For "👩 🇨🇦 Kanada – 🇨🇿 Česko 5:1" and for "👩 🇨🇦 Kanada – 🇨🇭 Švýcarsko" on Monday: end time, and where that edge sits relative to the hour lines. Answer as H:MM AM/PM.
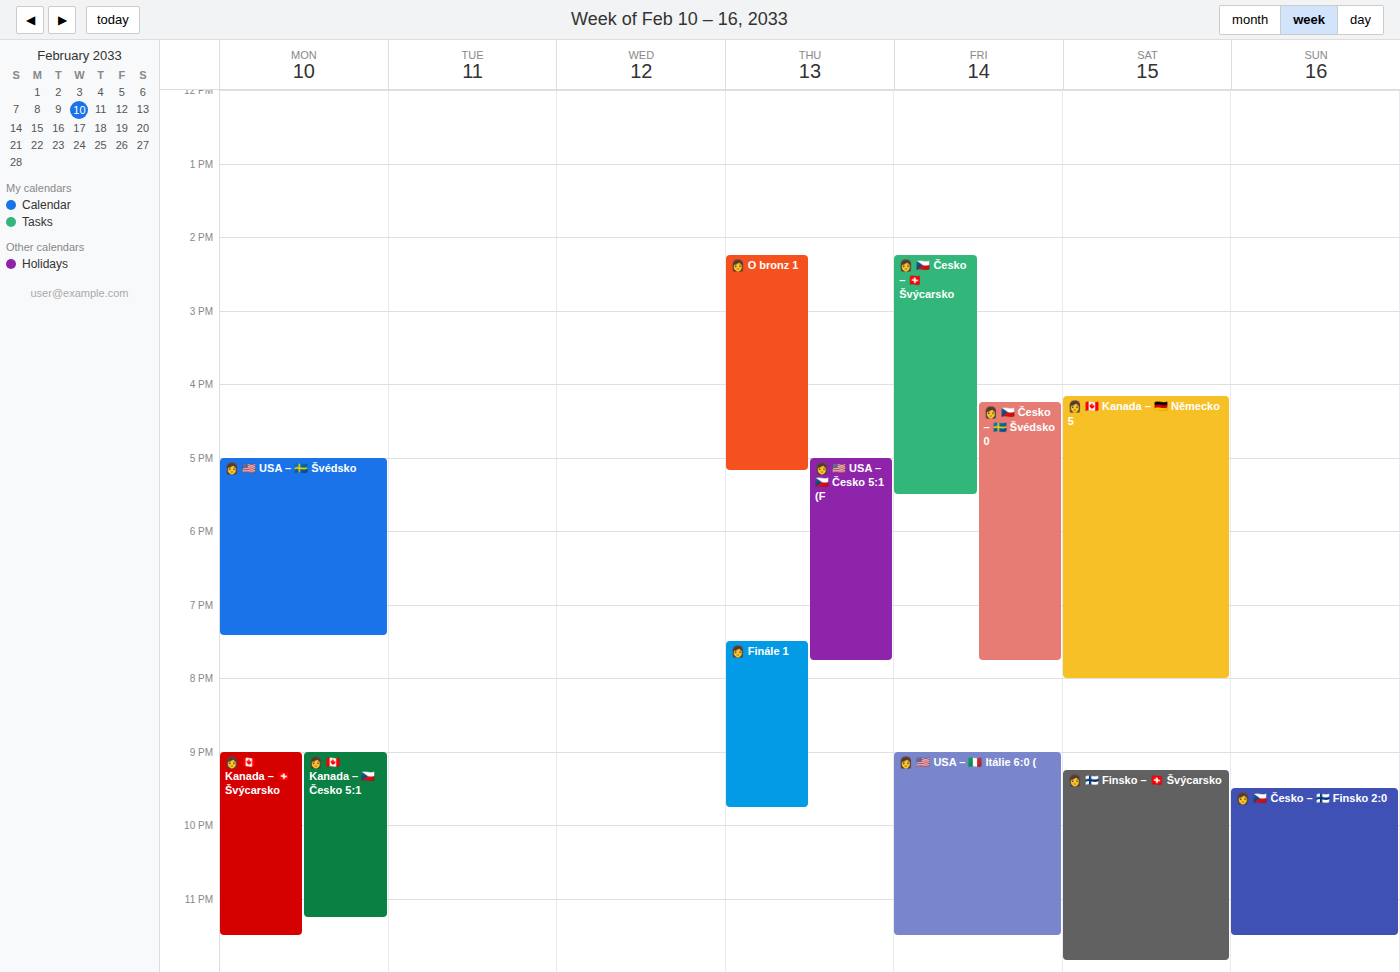
"👩 🇨🇦 Kanada – 🇨🇿 Česko 5:1": 11:15 PM, neither: a quarter of the way from the 11 PM line to the 12 AM line. "👩 🇨🇦 Kanada – 🇨🇭 Švýcarsko": 11:30 PM, halfway between the 11 PM and 12 AM lines.